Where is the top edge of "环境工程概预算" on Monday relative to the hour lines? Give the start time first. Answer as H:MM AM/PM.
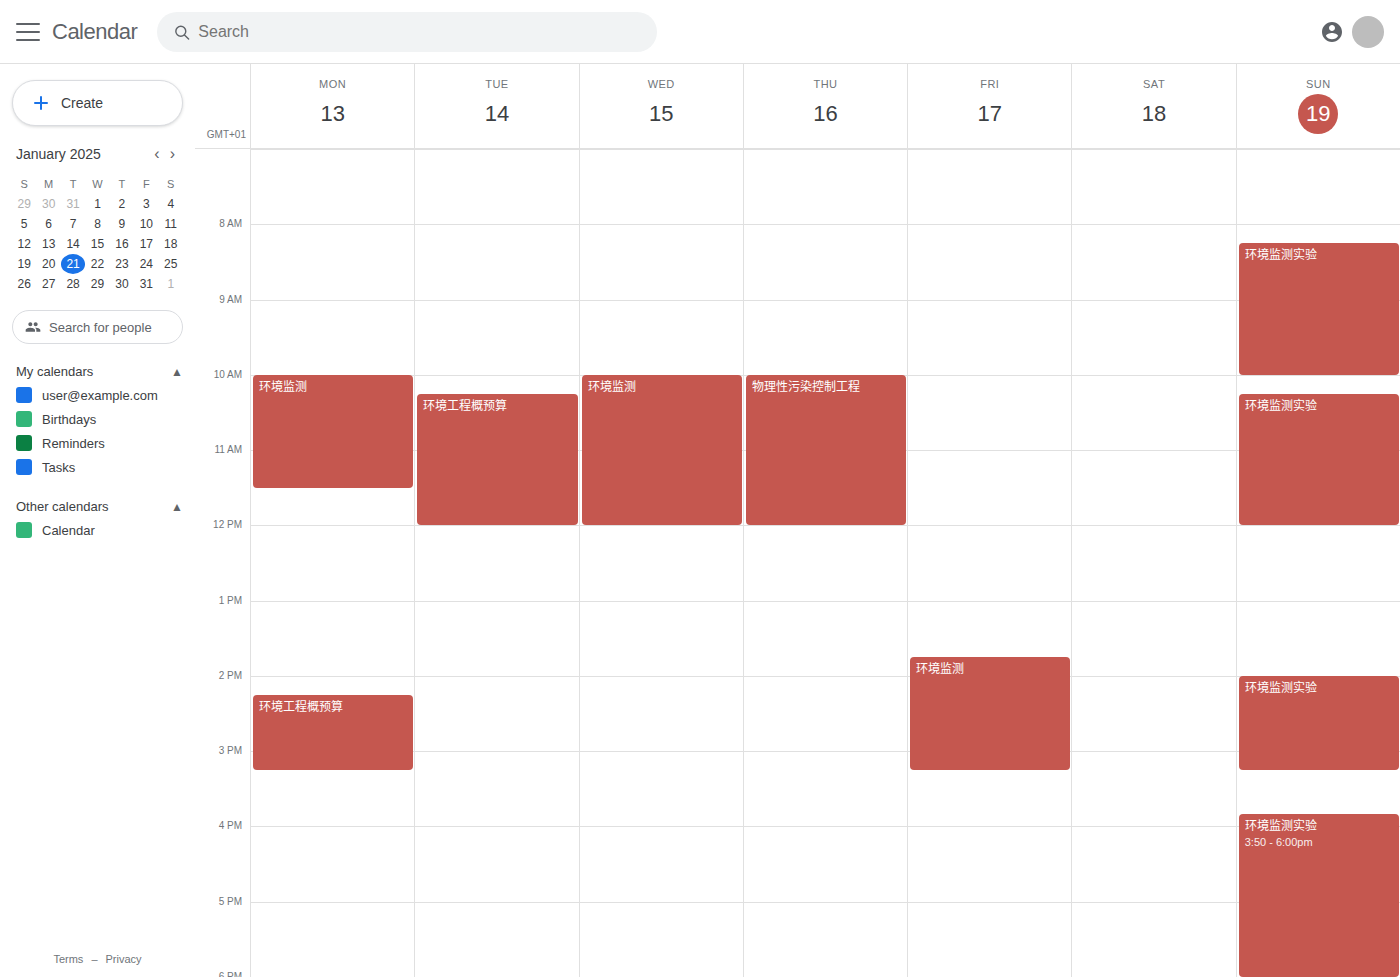
2:15 PM -- neither: a quarter of the way from the 2 PM line to the 3 PM line.